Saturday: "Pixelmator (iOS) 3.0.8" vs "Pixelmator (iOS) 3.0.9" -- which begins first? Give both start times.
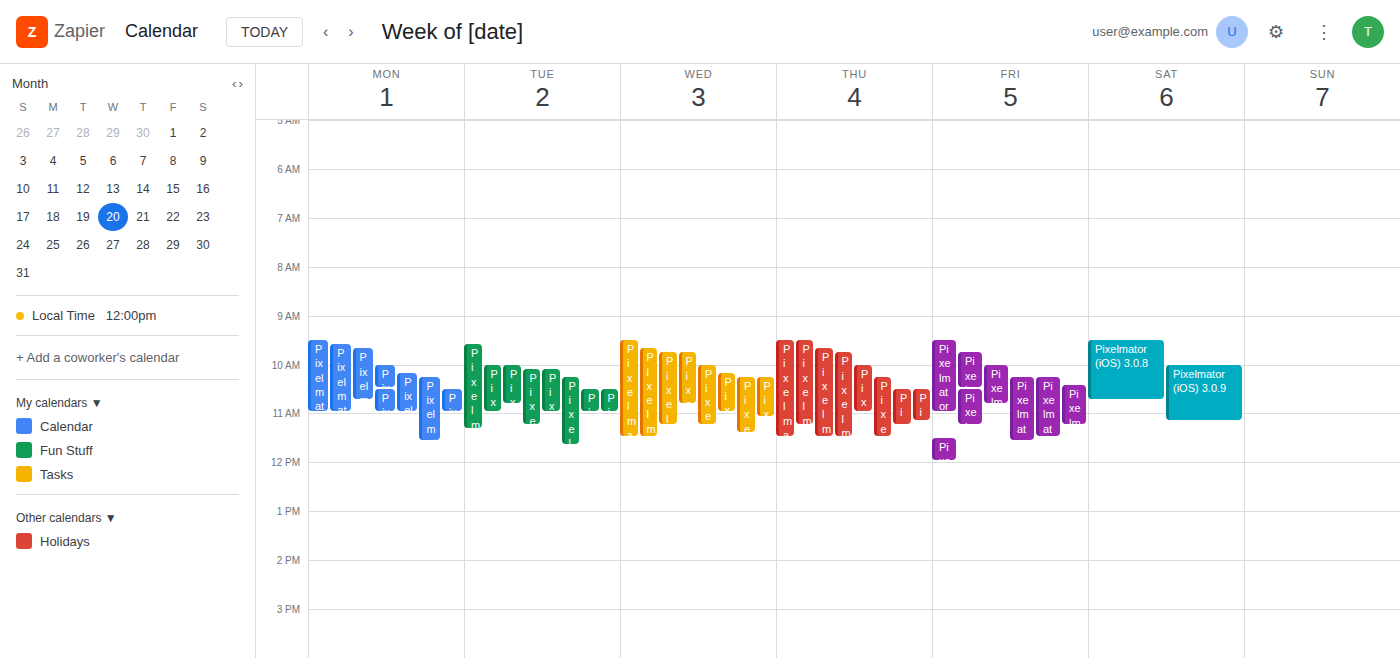
"Pixelmator (iOS) 3.0.8" 9:30 AM; "Pixelmator (iOS) 3.0.9" 10:00 AM.